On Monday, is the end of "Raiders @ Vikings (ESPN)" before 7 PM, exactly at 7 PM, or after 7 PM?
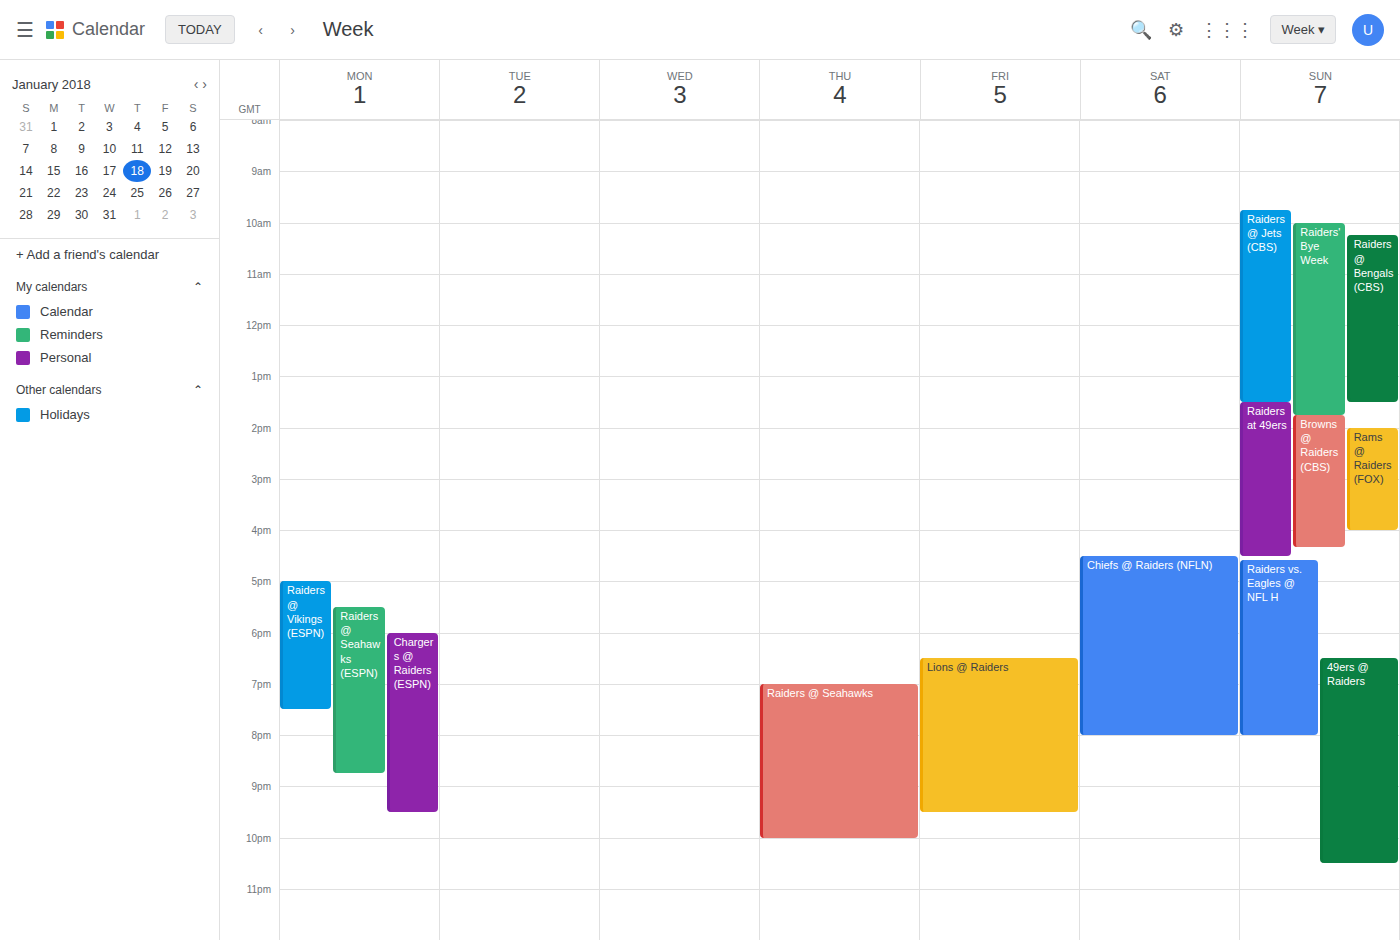
7:30 PM -- after 7 PM, 30 minutes below the 7 PM line.